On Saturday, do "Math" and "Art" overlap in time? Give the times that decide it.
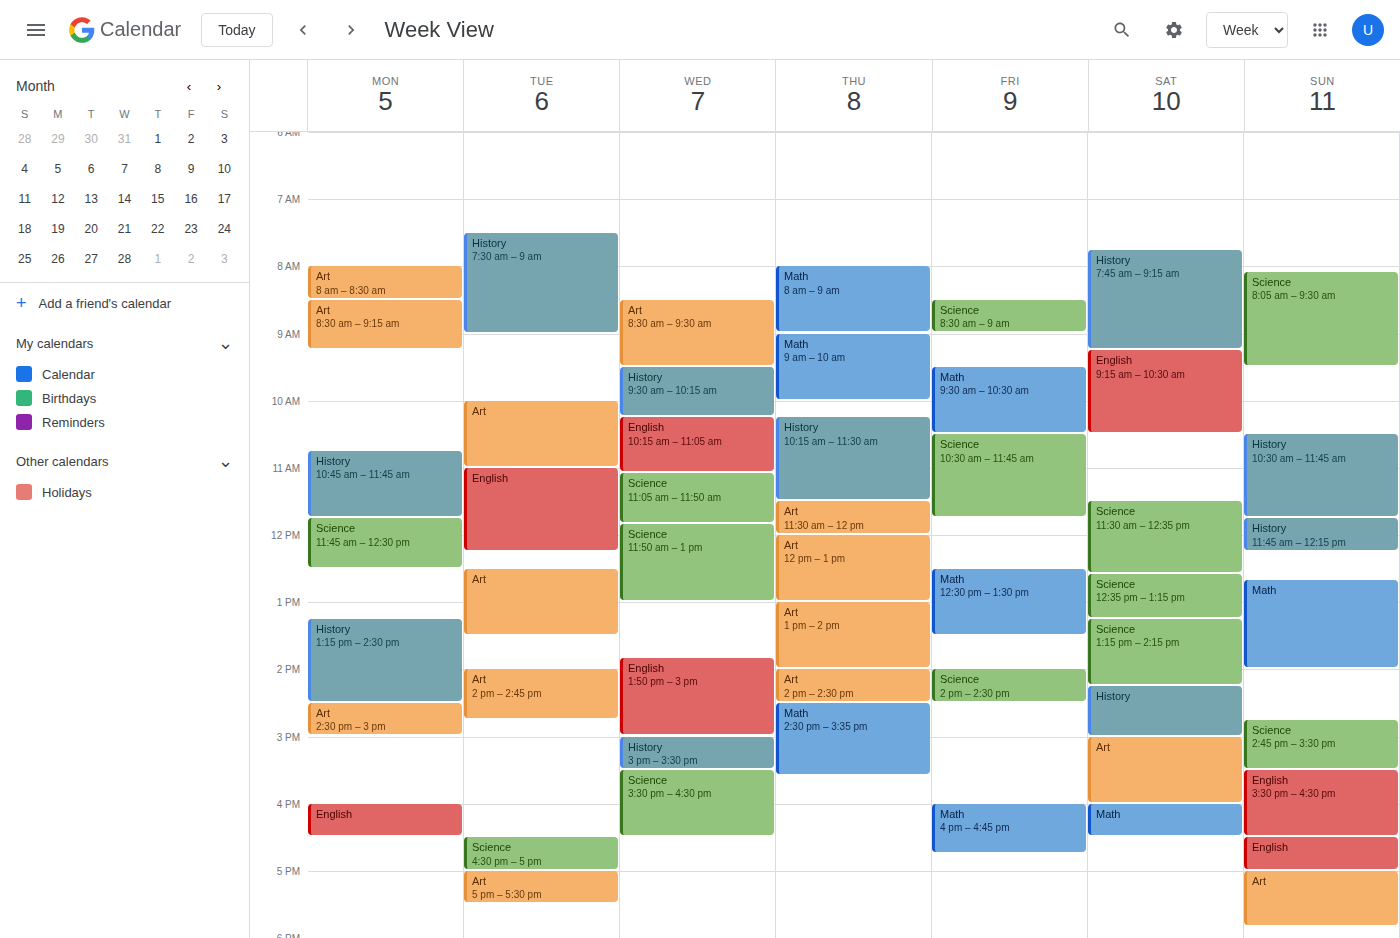
"Art" ends at 4:00 PM, exactly when "Math" starts -- they touch but do not overlap.